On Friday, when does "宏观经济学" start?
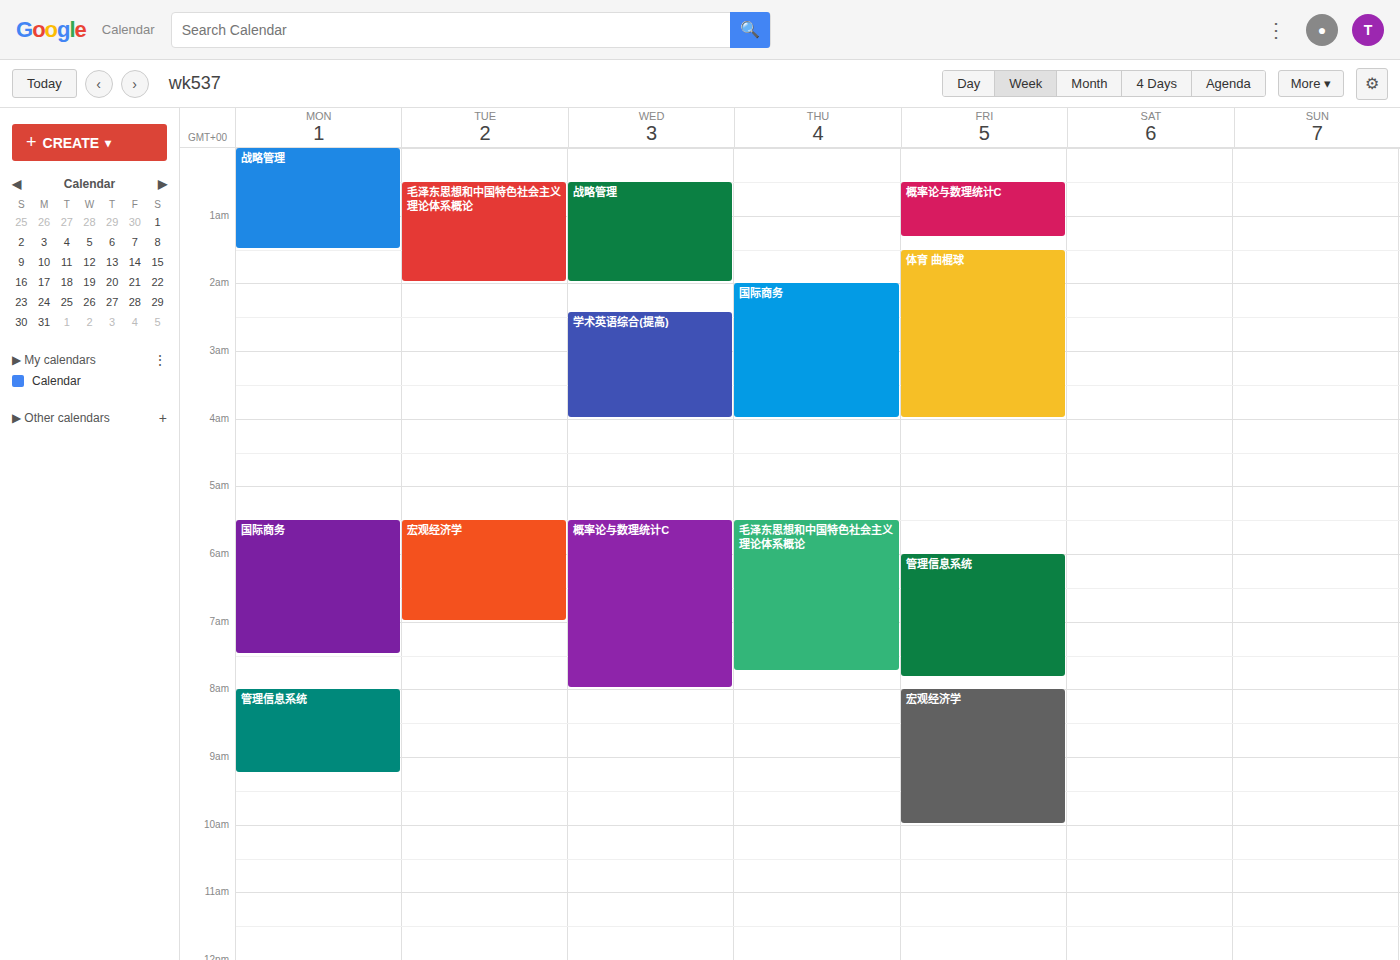
8:00 AM